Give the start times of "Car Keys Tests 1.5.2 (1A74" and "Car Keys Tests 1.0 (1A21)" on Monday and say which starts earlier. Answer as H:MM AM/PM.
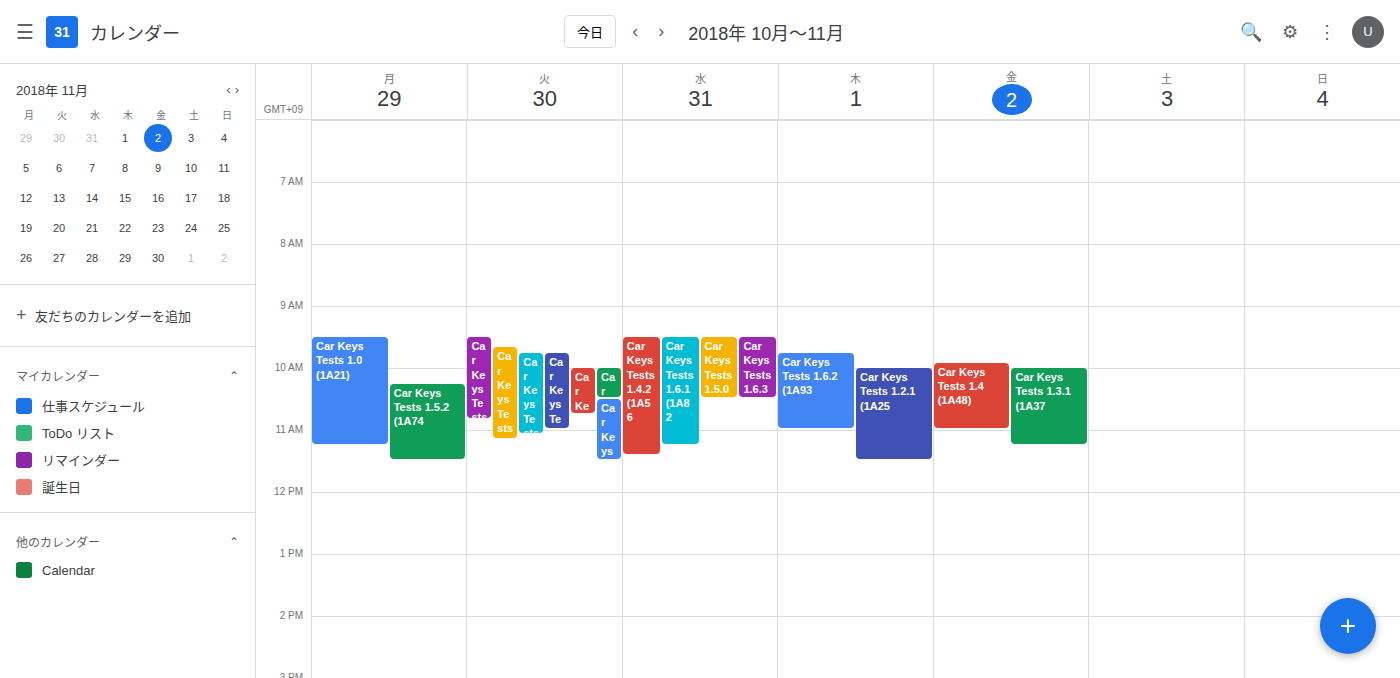
"Car Keys Tests 1.0 (1A21)" 9:30 AM; "Car Keys Tests 1.5.2 (1A74" 10:15 AM.